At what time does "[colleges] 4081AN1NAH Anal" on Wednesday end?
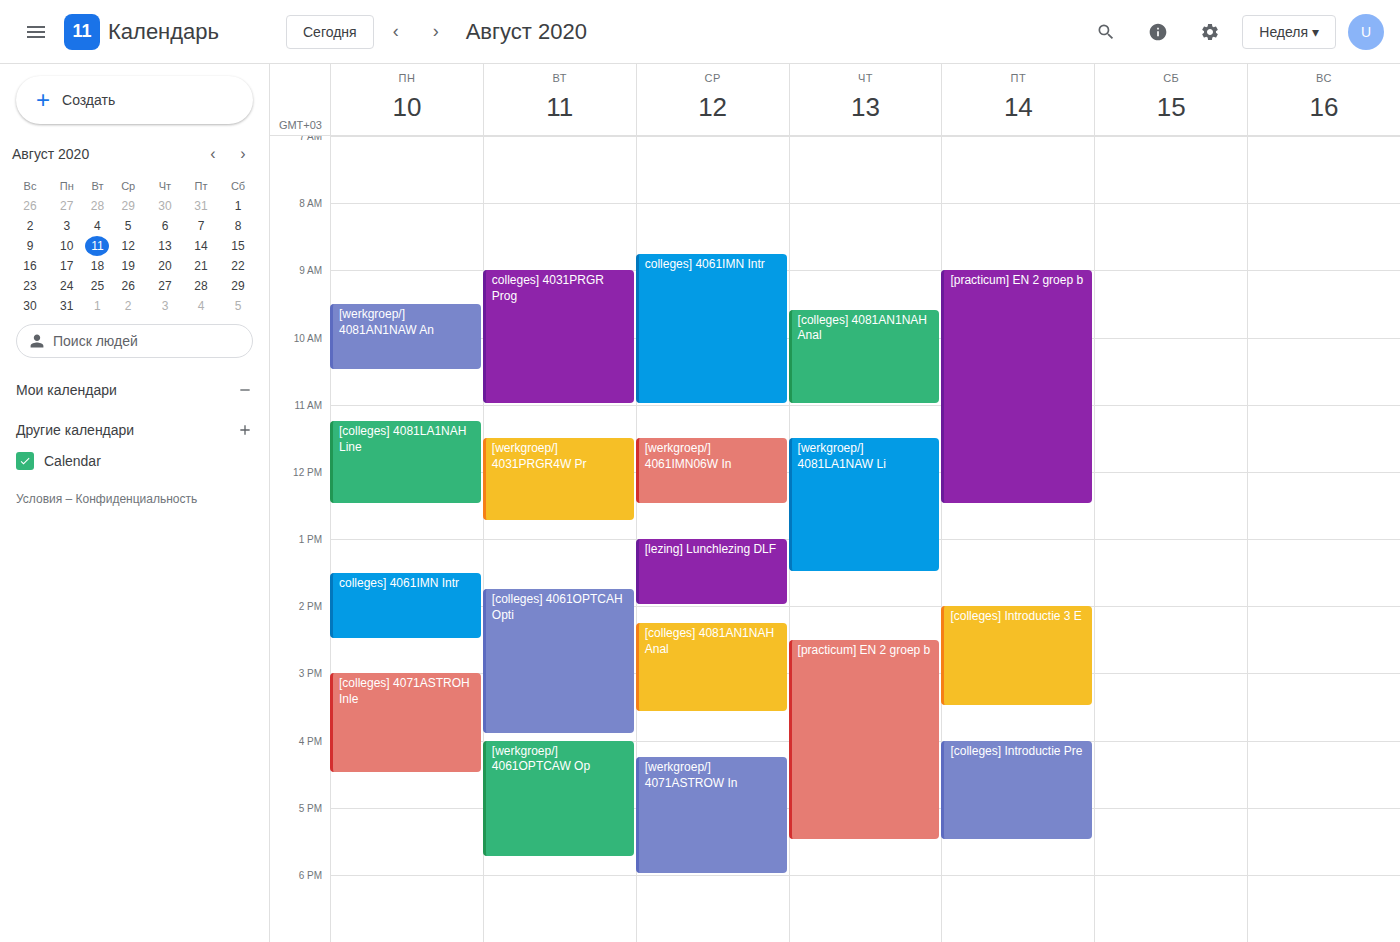
15:35